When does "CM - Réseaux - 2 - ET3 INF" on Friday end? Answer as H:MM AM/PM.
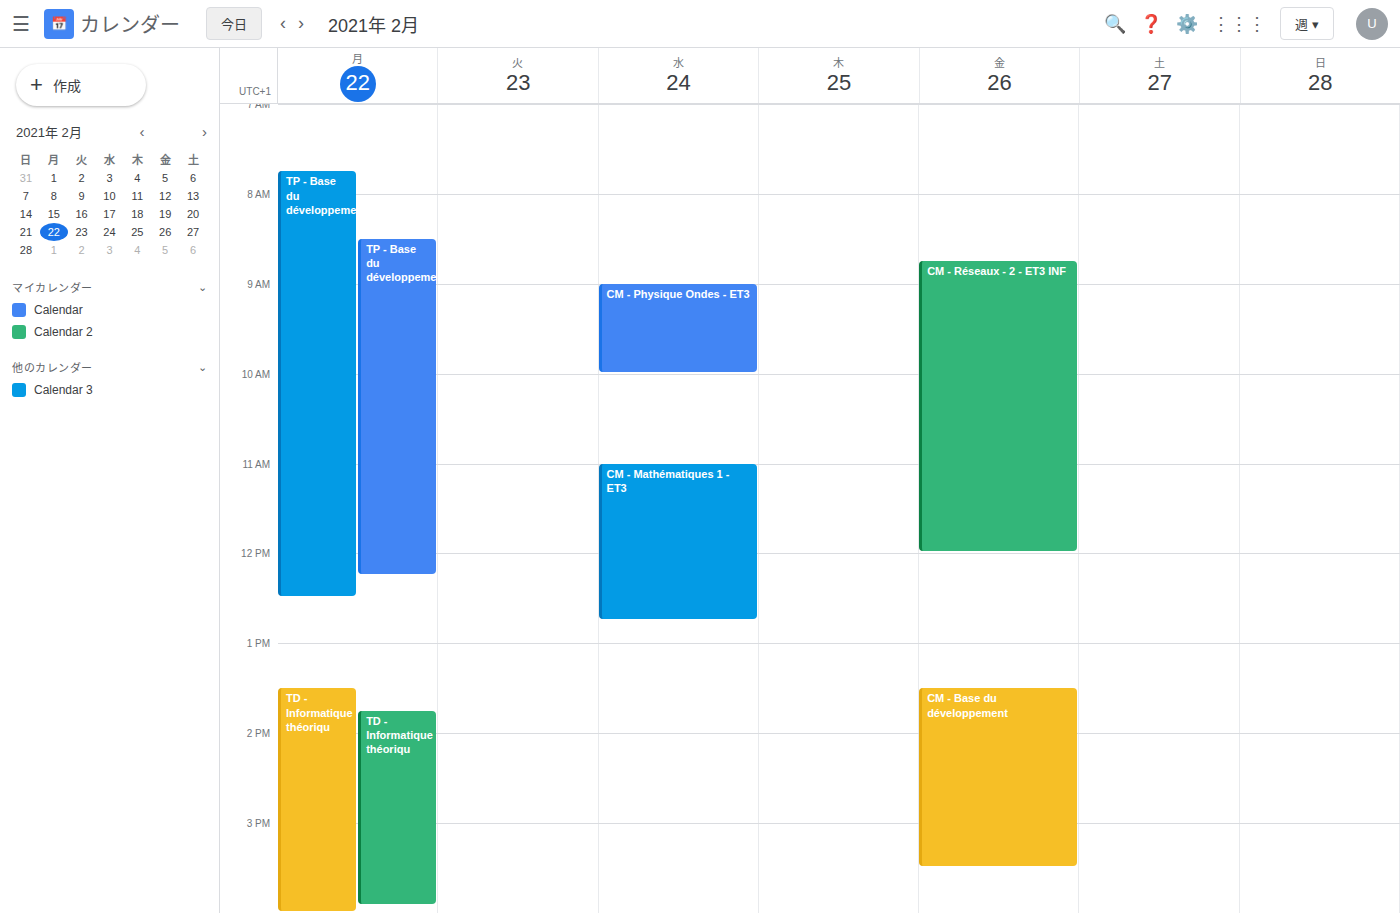
12:00 PM